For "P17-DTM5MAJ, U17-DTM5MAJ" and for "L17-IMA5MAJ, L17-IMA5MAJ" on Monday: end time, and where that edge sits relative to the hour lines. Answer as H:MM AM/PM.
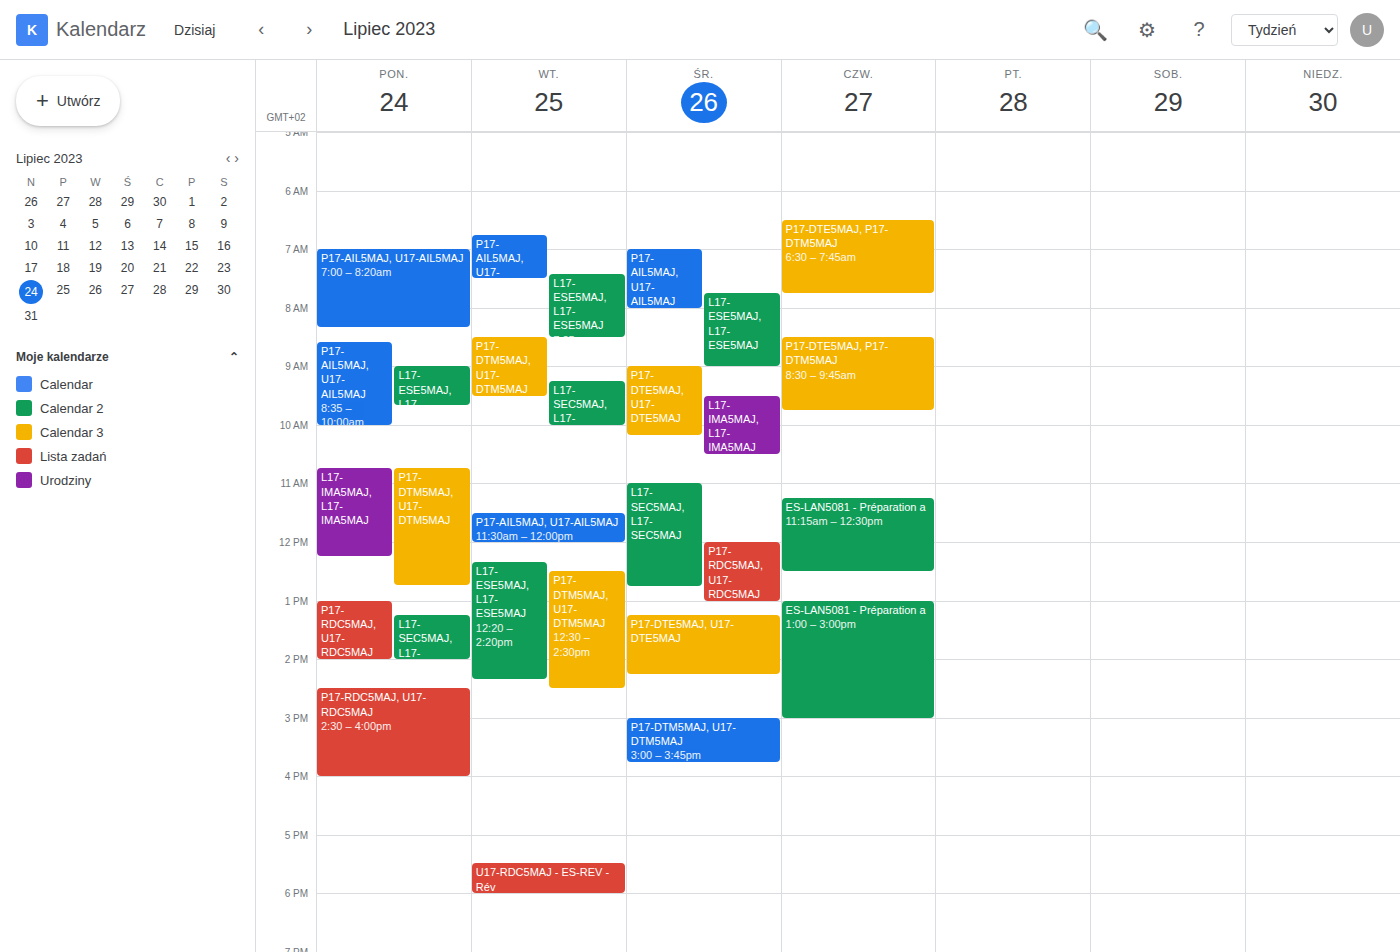
"P17-DTM5MAJ, U17-DTM5MAJ": 12:45 PM, neither: three quarters of the way from the 12 PM line to the 1 PM line. "L17-IMA5MAJ, L17-IMA5MAJ": 12:15 PM, neither: a quarter of the way from the 12 PM line to the 1 PM line.